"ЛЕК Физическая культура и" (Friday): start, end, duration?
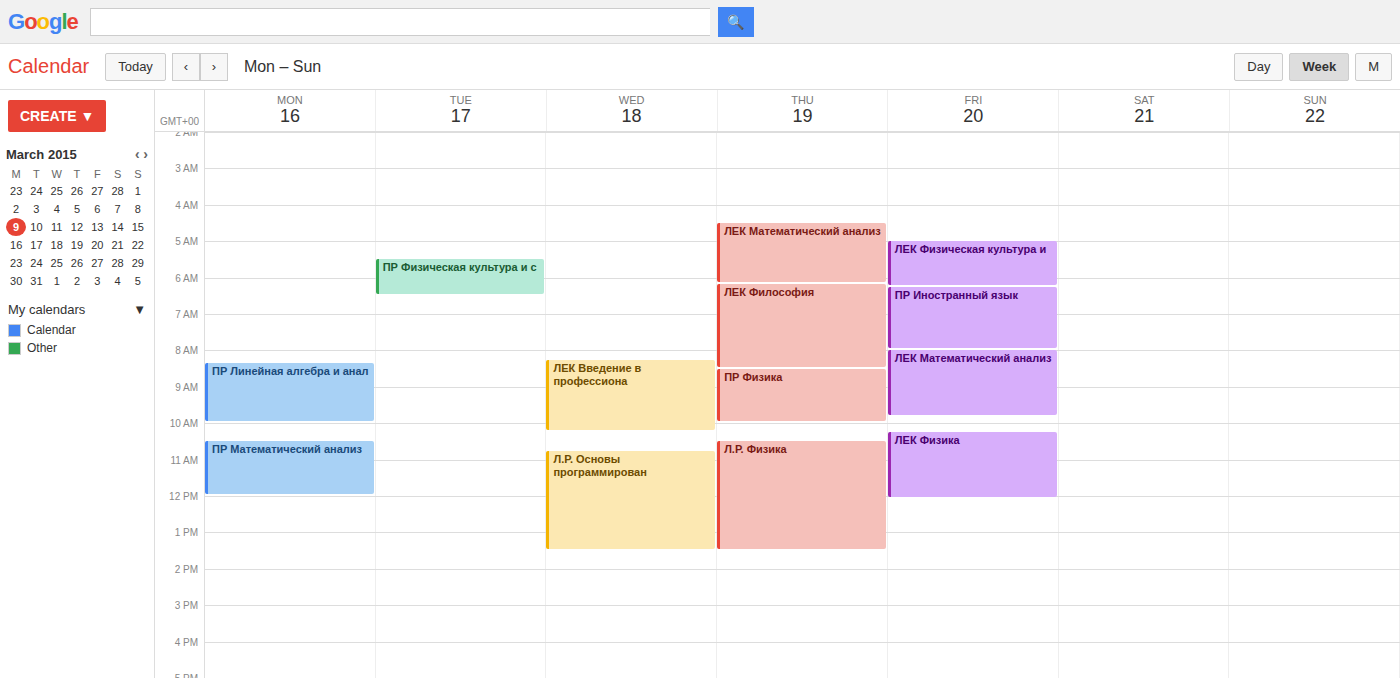
05:00 to 06:15, 1 hour 15 minutes